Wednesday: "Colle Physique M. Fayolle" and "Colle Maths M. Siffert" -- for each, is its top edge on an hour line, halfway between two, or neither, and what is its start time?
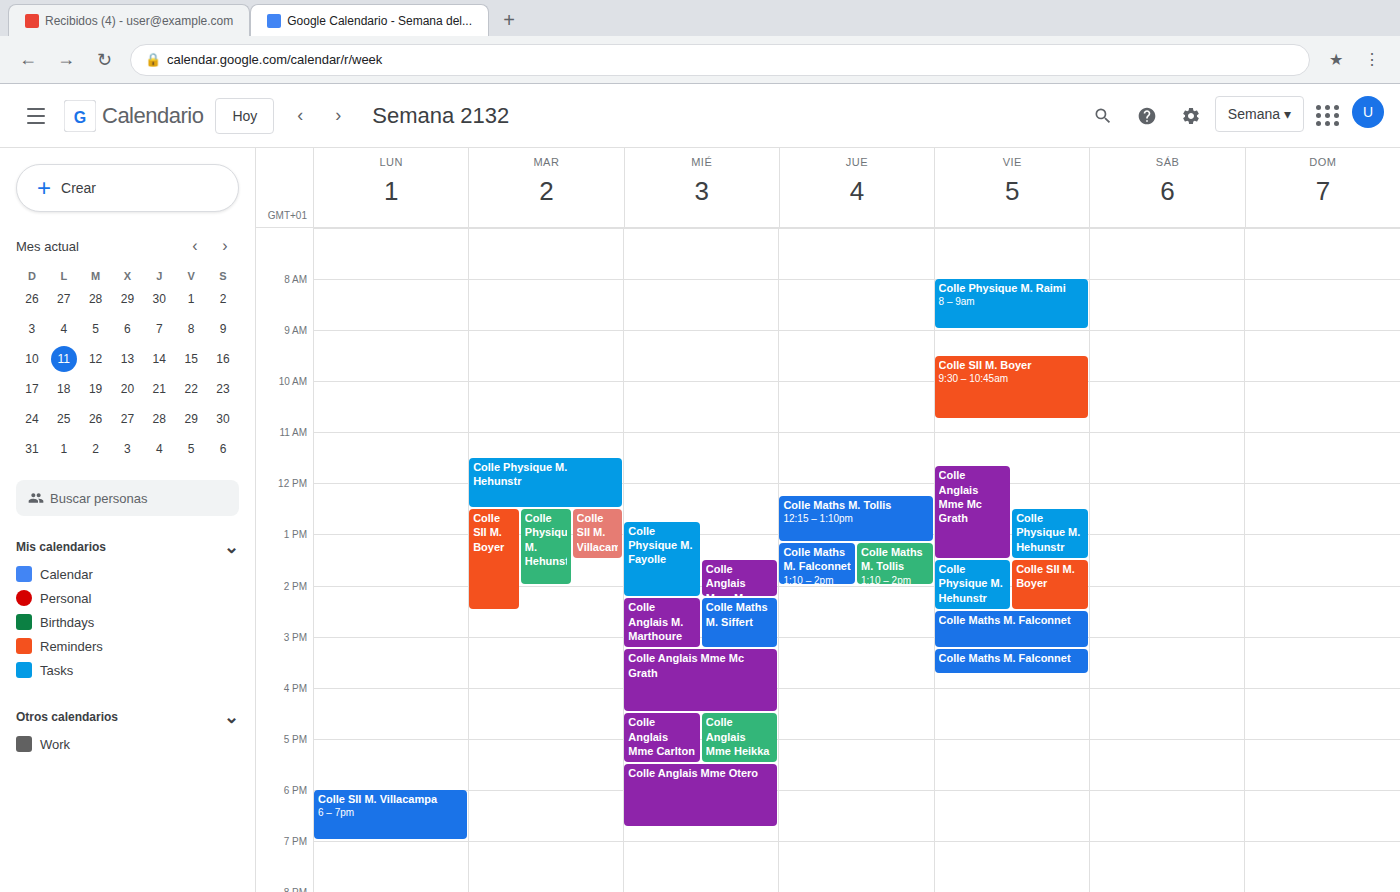
"Colle Physique M. Fayolle": 12:45 PM, neither: three quarters of the way from the 12 PM line to the 1 PM line. "Colle Maths M. Siffert": 2:15 PM, neither: a quarter of the way from the 2 PM line to the 3 PM line.